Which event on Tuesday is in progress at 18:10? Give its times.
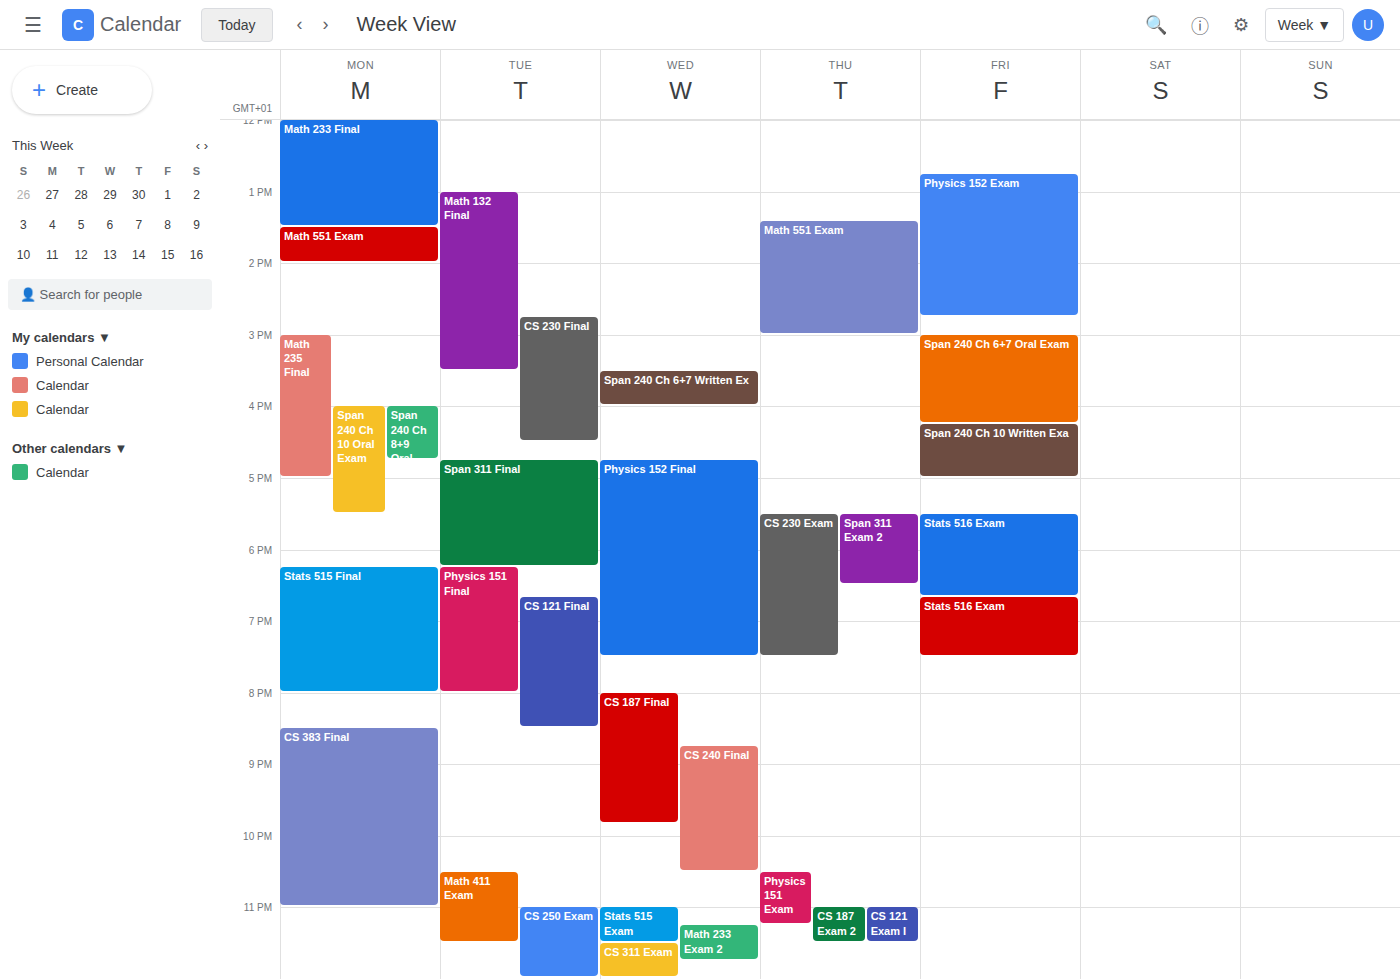
"Span 311 Final", 16:45 to 18:15